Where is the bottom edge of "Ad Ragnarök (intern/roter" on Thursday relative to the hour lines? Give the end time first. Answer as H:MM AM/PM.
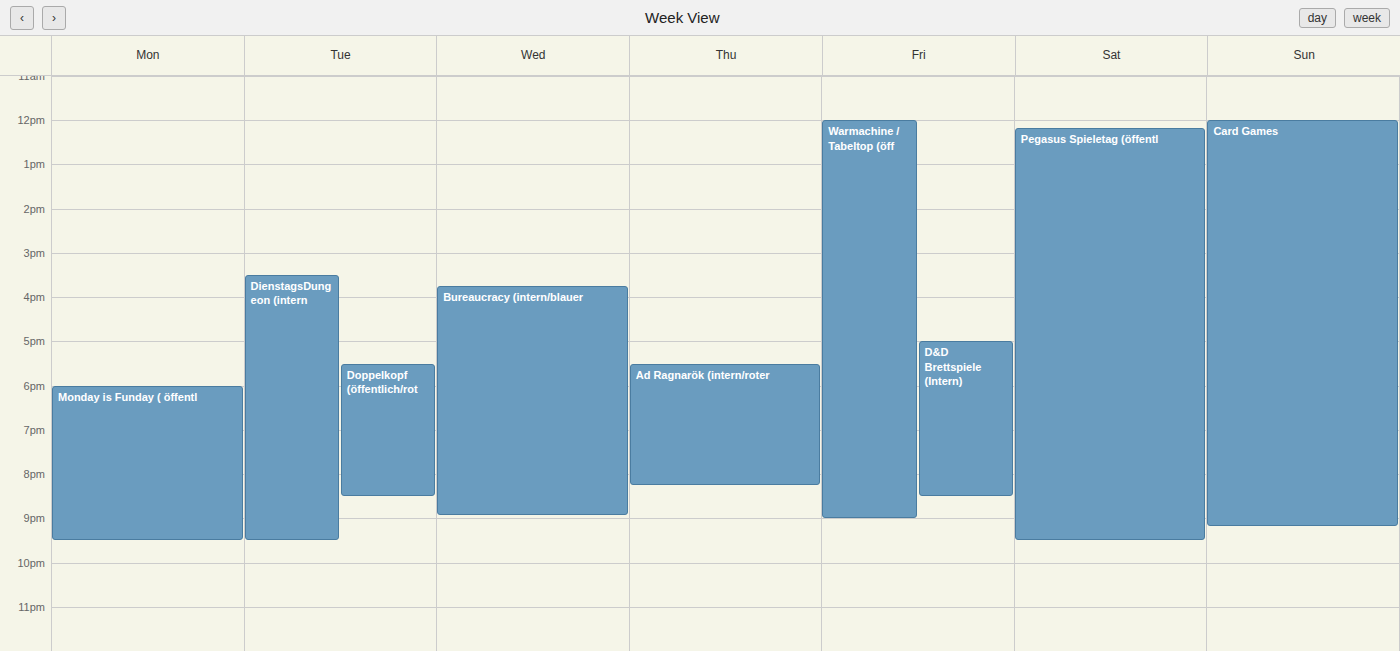
8:15 PM -- neither: a quarter of the way from the 8 PM line to the 9 PM line.